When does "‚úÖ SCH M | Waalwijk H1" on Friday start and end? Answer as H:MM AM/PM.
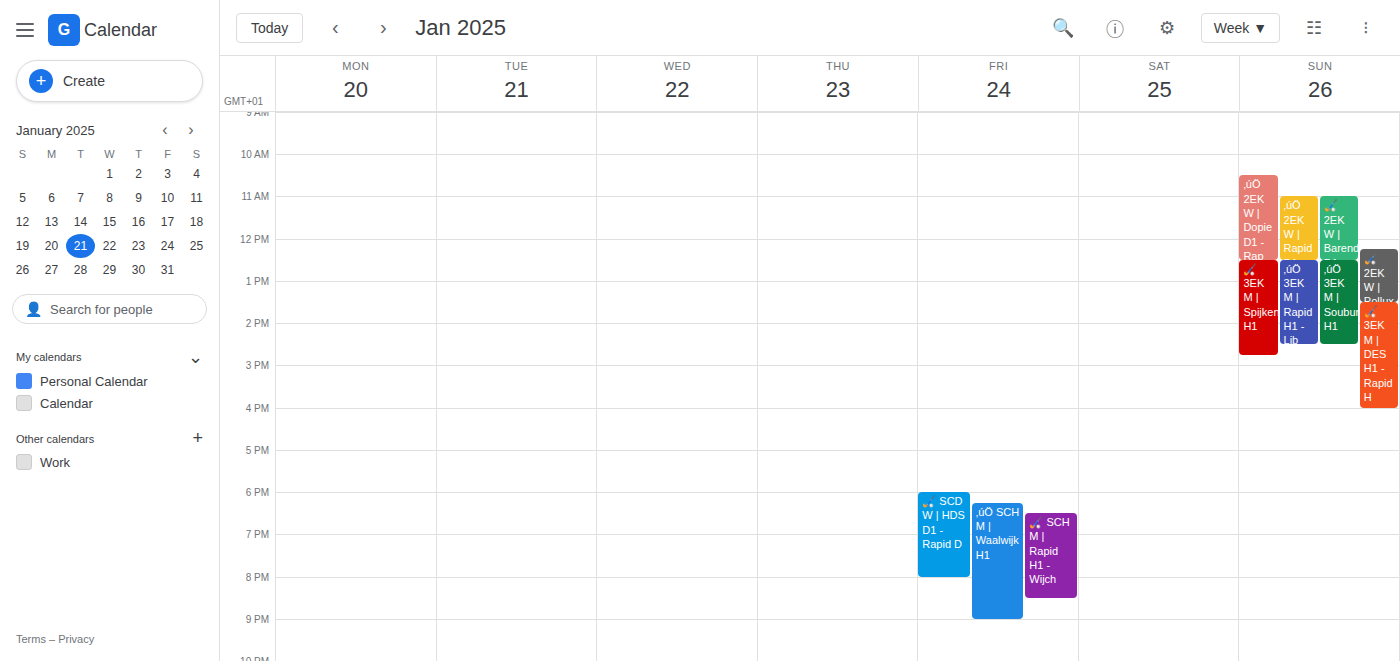
6:15 PM to 9:00 PM